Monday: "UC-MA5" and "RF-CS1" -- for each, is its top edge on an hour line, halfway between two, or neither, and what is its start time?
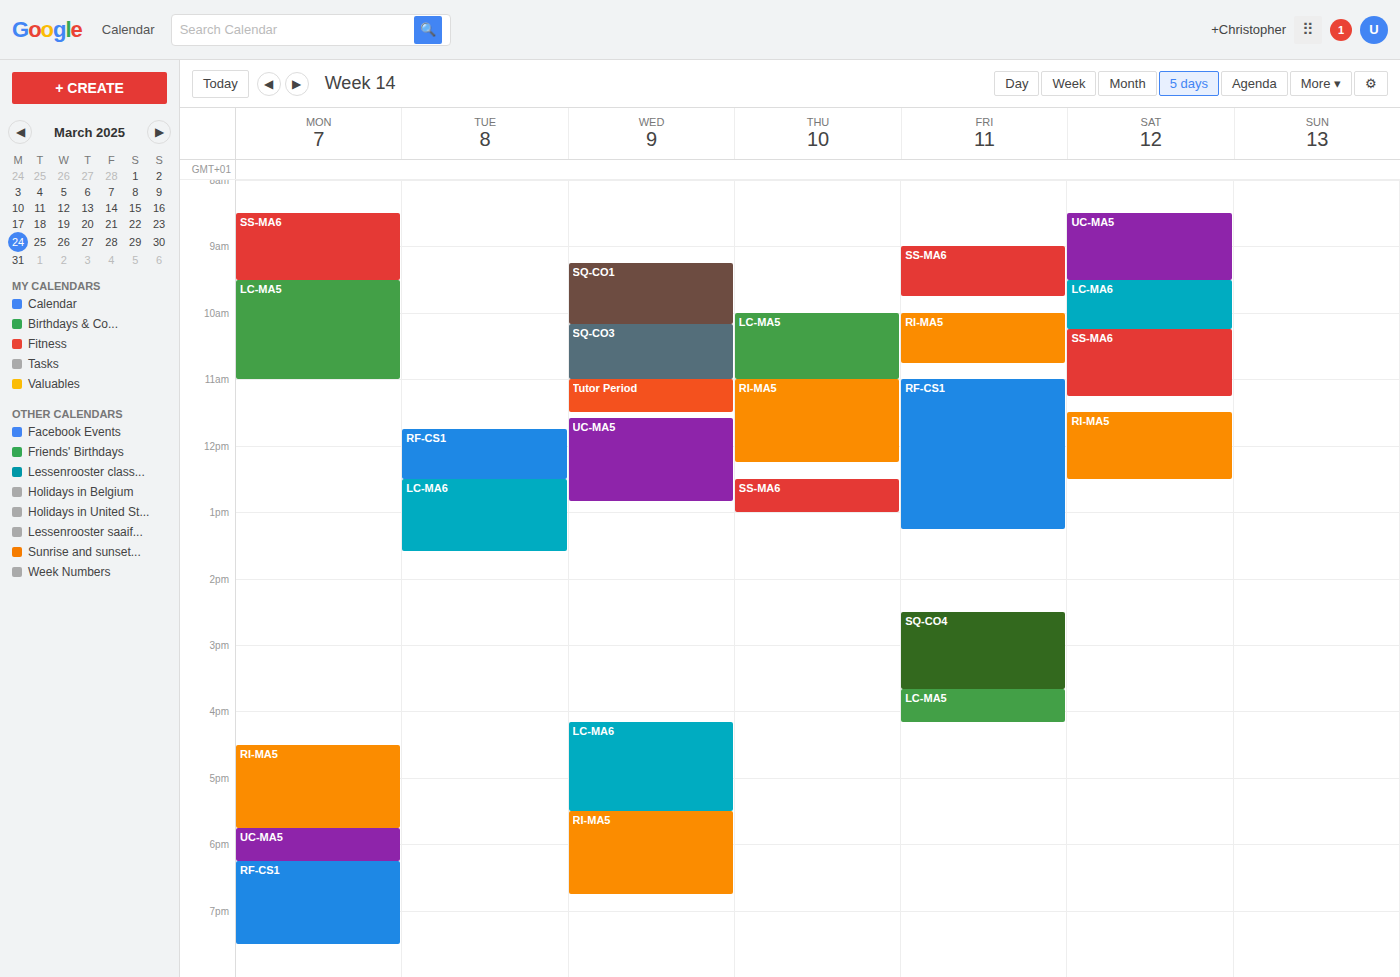
"UC-MA5": 5:45 PM, neither: three quarters of the way from the 5 PM line to the 6 PM line. "RF-CS1": 6:15 PM, neither: a quarter of the way from the 6 PM line to the 7 PM line.